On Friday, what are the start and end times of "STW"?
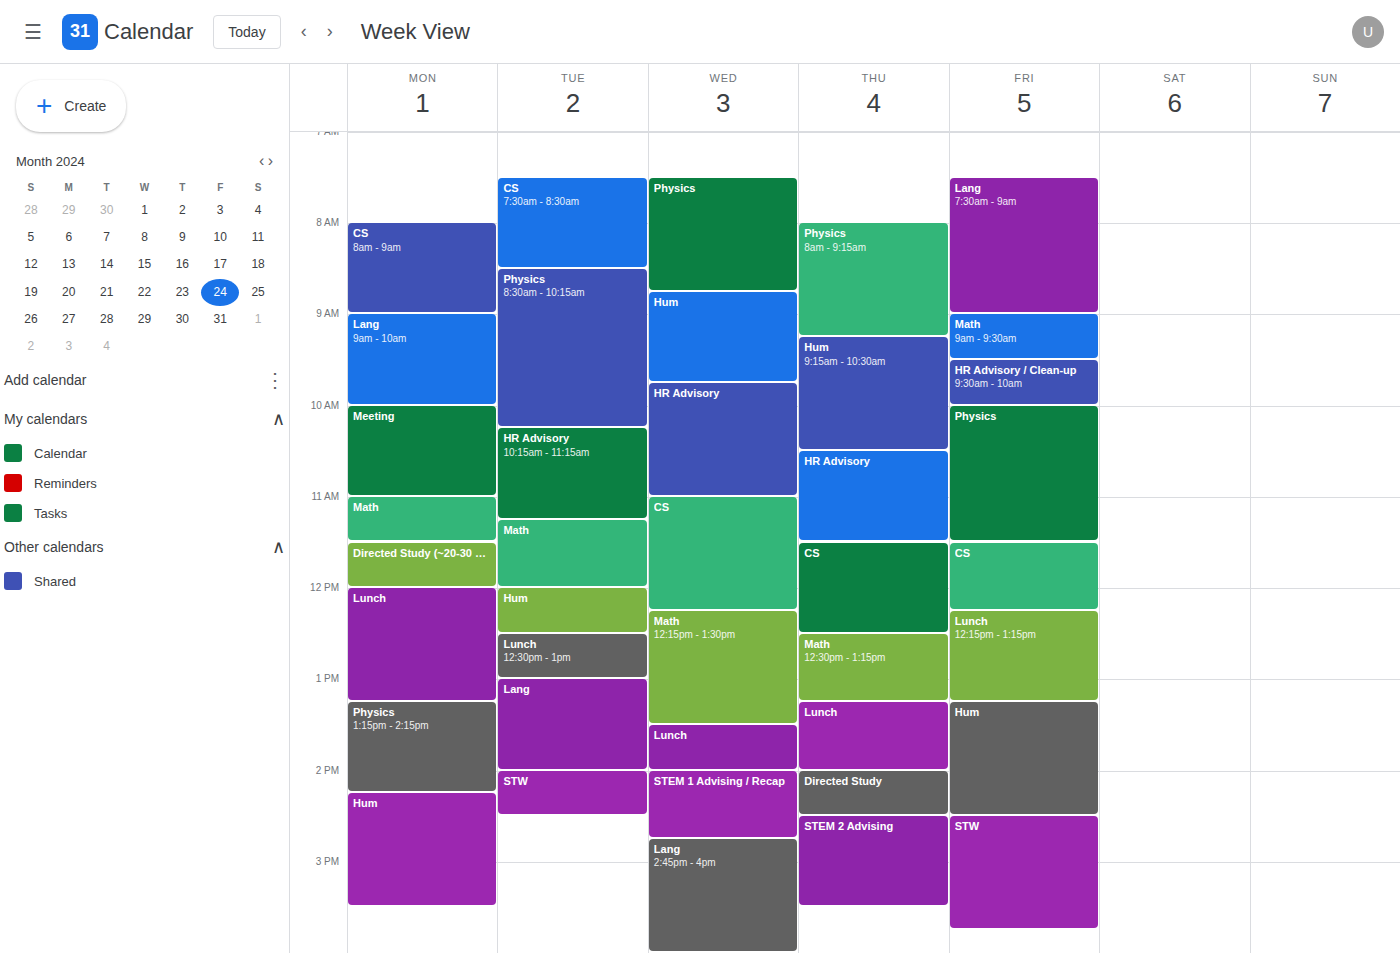
2:30 PM to 3:45 PM